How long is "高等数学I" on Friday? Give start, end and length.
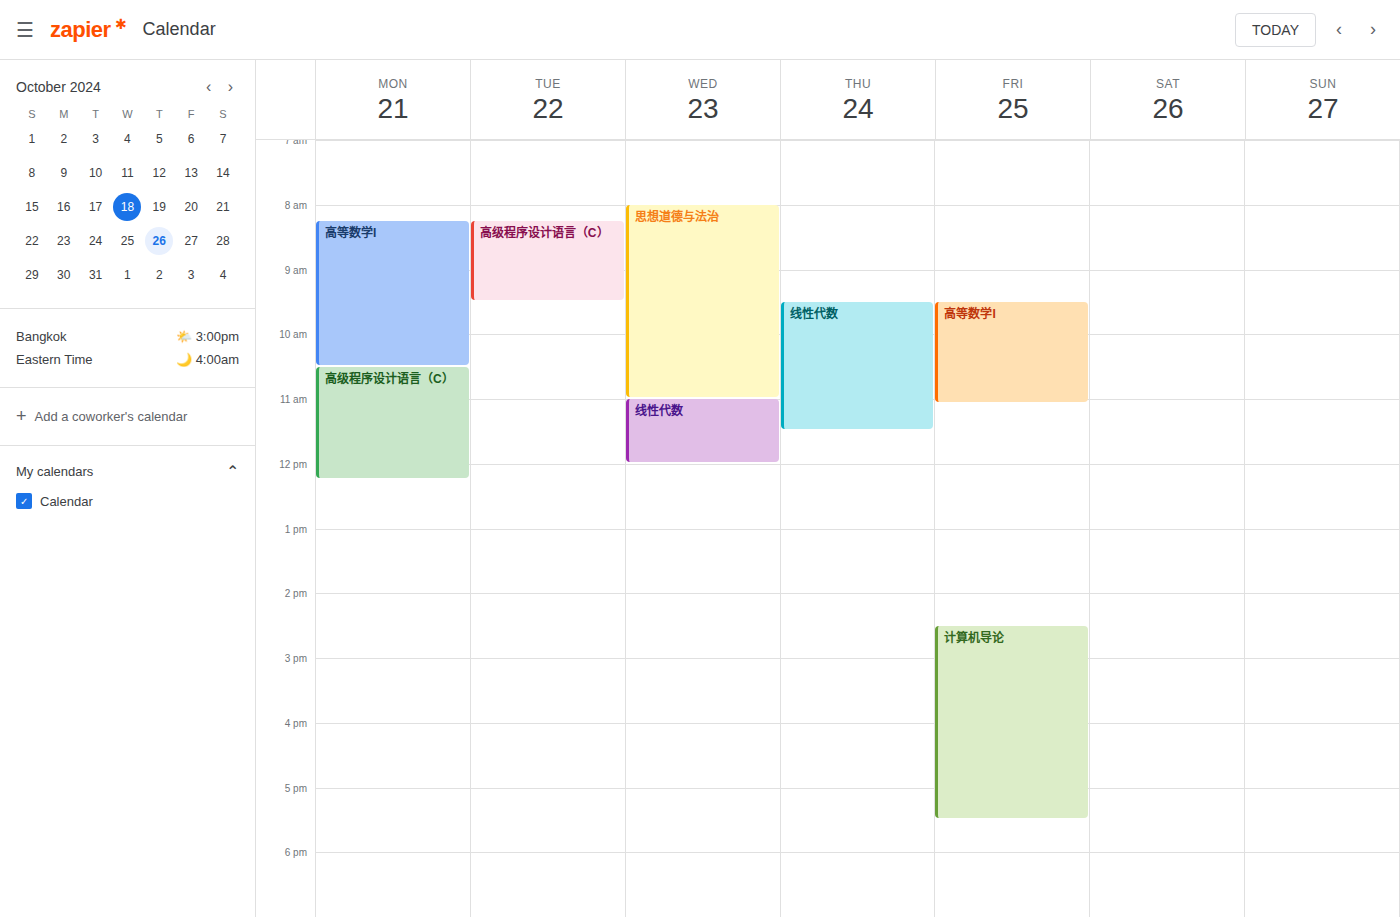
09:30 to 11:05, 1 hour 35 minutes